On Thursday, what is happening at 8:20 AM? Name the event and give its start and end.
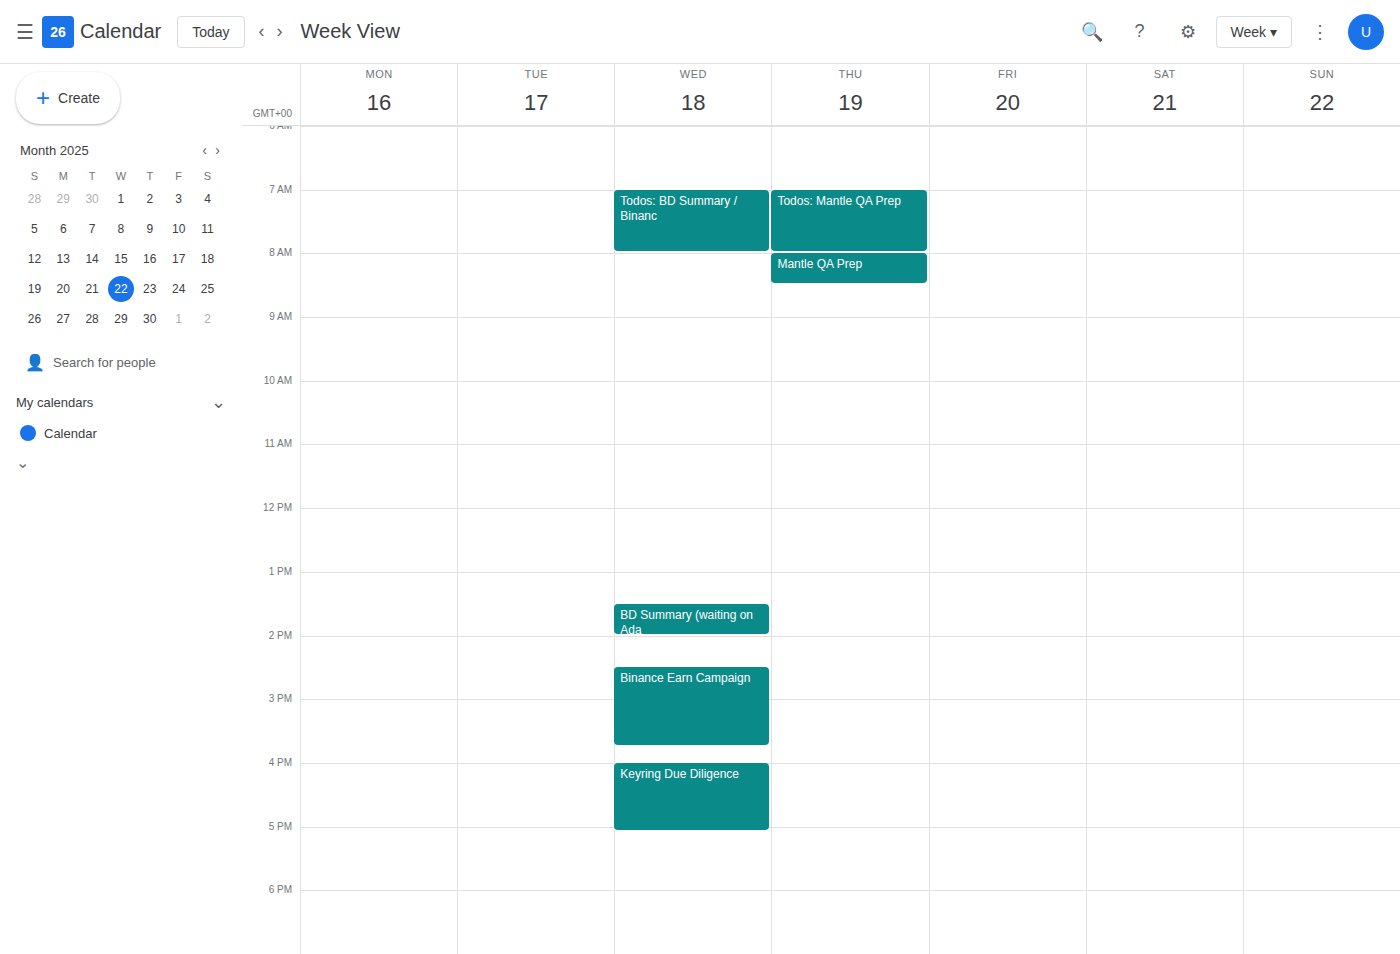
"Mantle QA Prep", 8:00 AM to 8:30 AM